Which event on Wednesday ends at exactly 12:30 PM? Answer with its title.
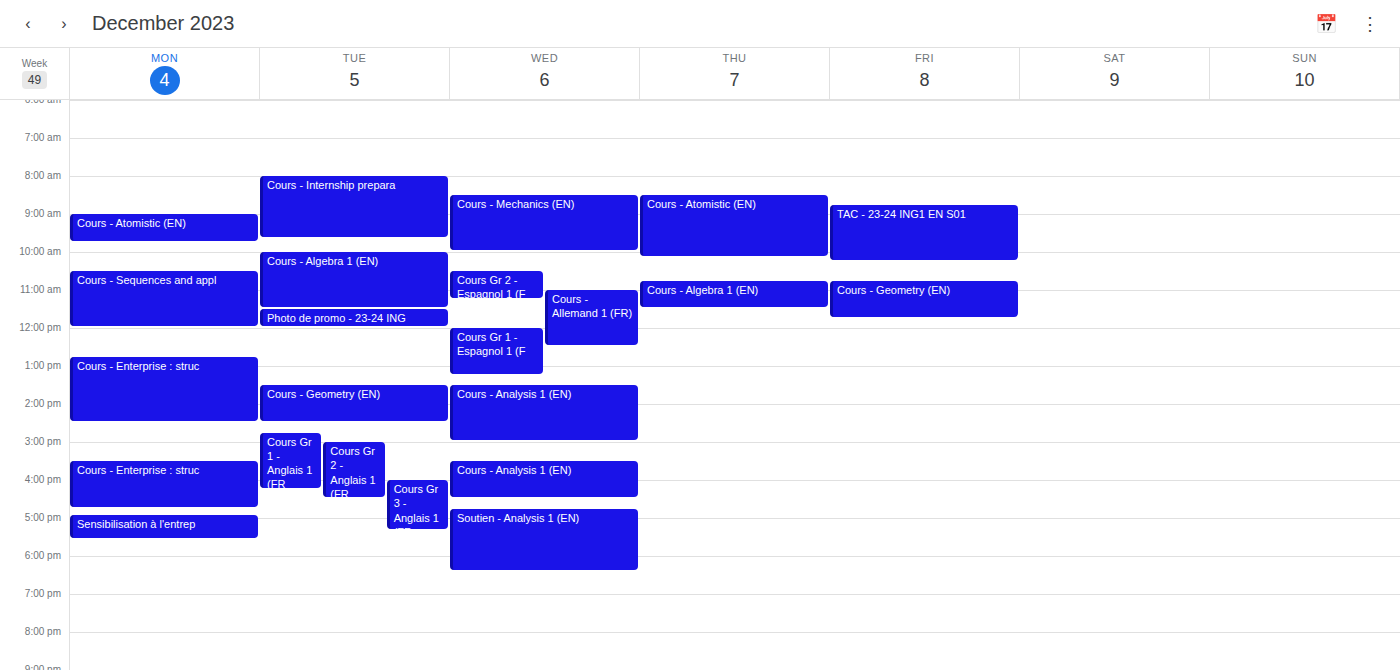
"Cours - Allemand 1 (FR)"